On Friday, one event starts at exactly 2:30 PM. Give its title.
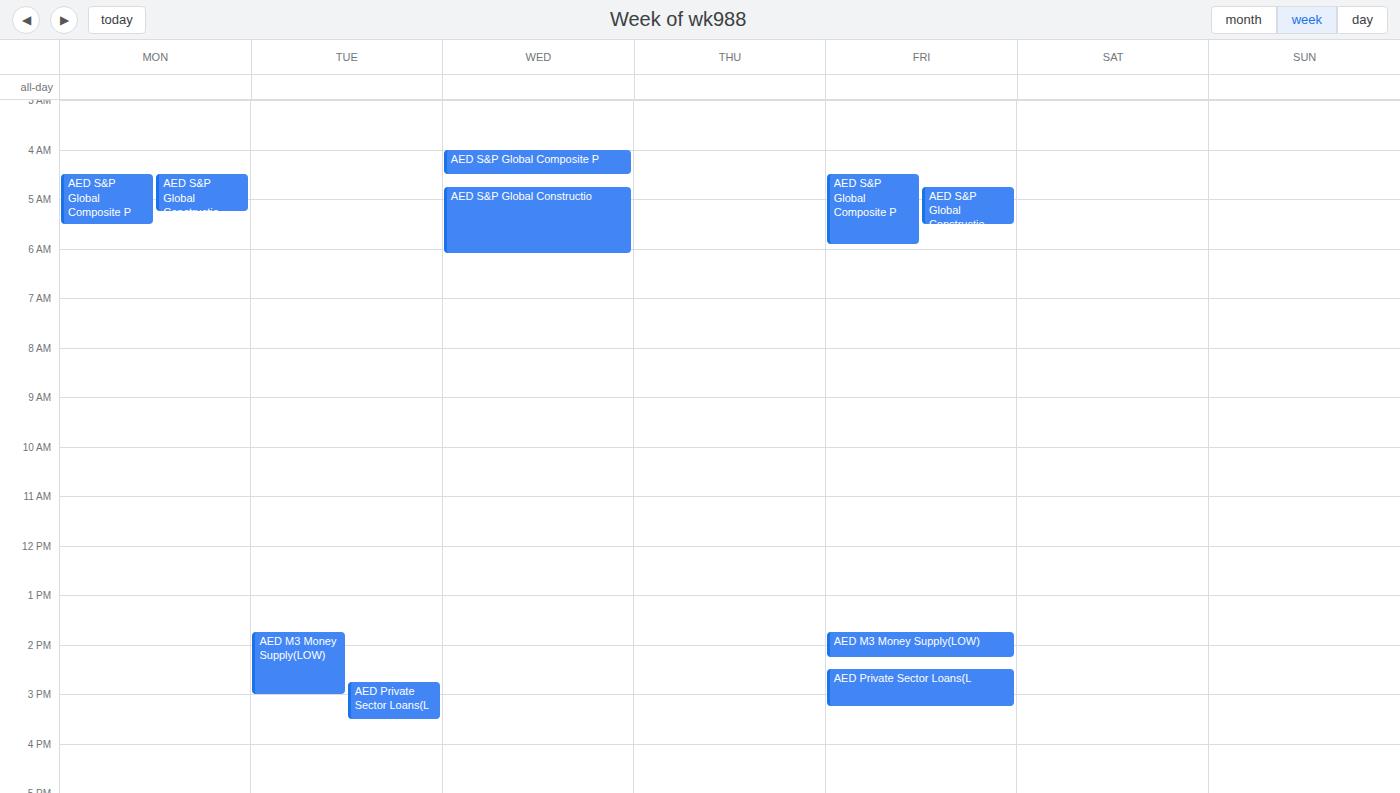
"AED Private Sector Loans(L"